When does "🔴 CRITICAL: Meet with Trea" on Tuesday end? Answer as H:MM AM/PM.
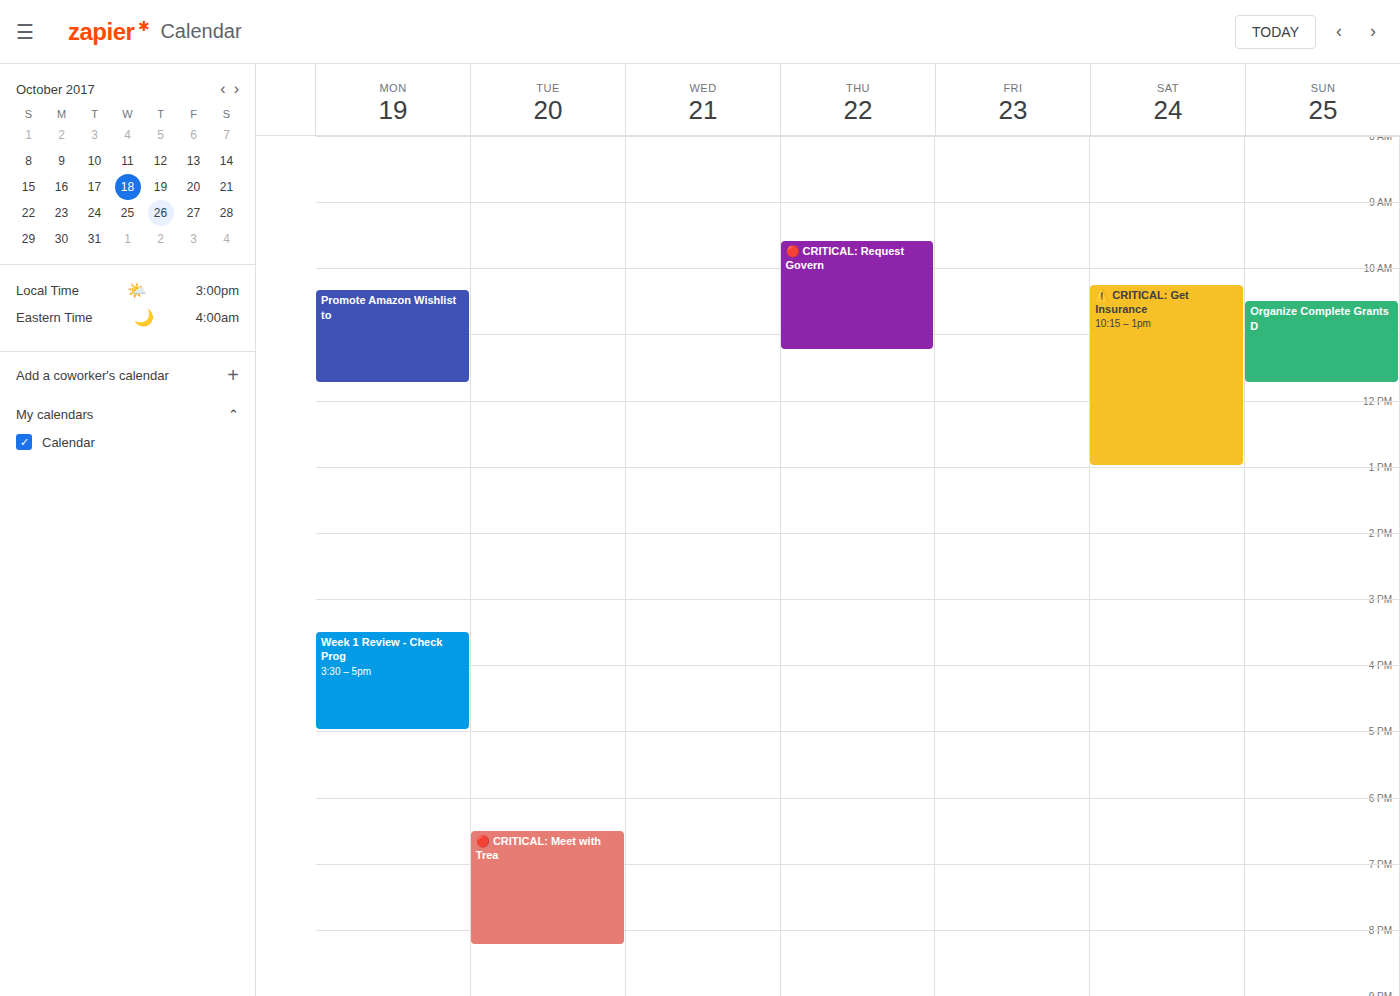
8:15 PM